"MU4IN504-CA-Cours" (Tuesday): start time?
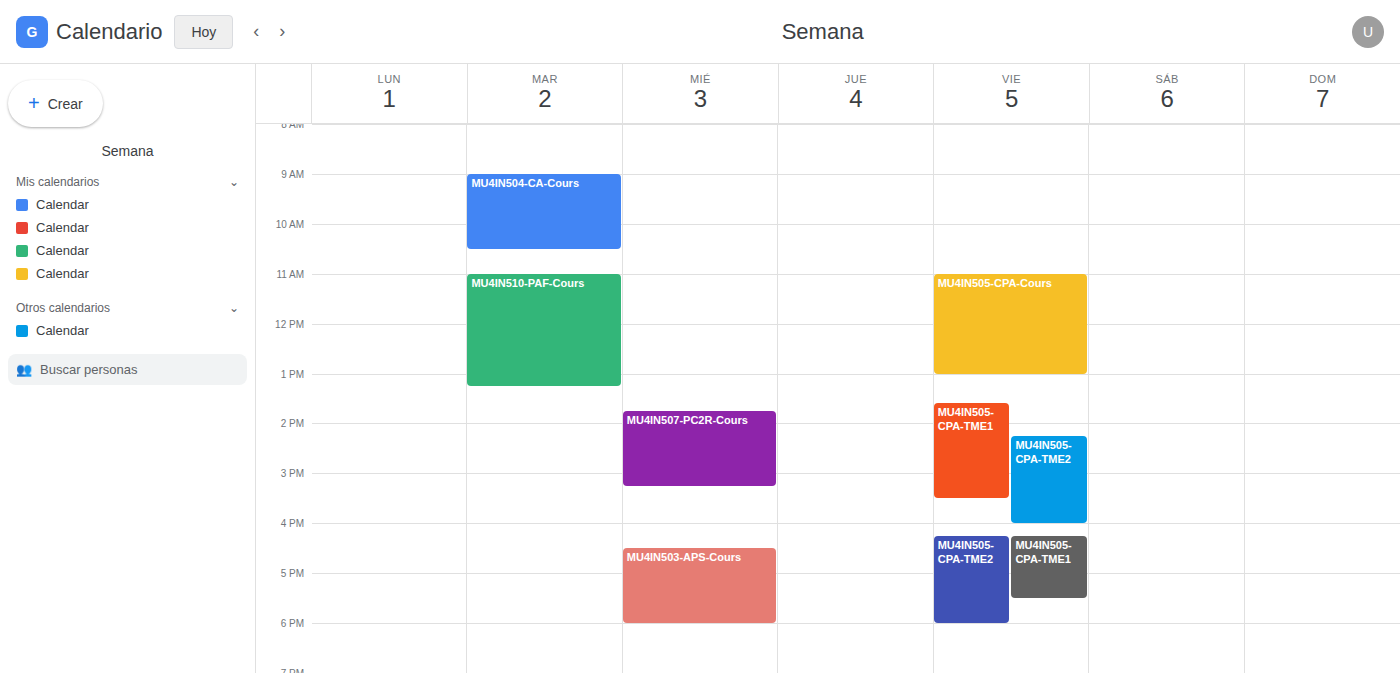
9:00 AM